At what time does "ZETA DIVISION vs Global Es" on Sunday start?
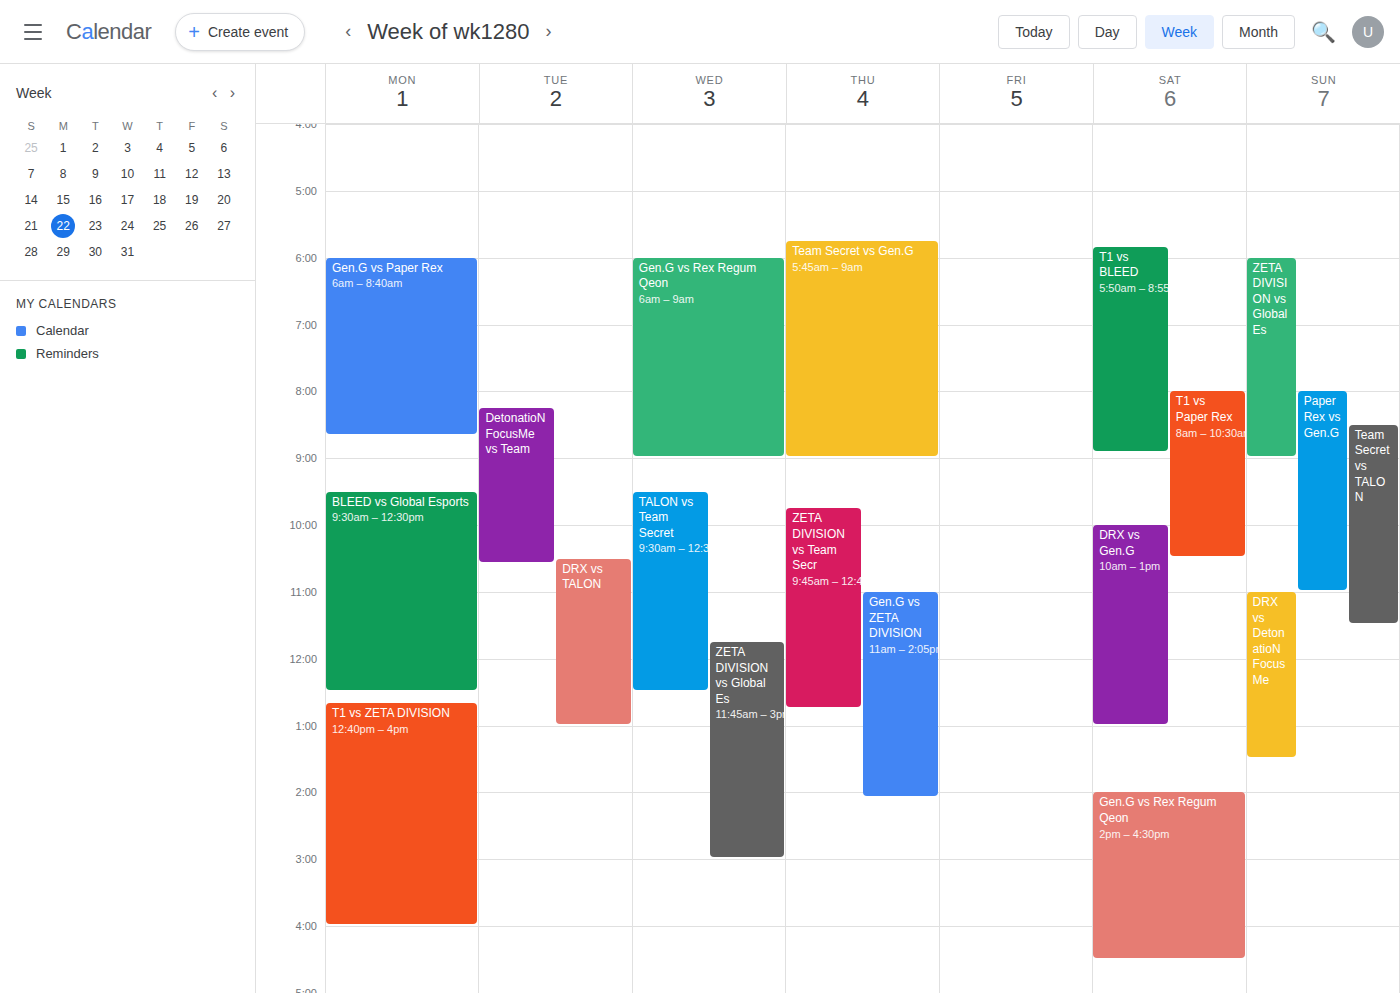
6:00 AM